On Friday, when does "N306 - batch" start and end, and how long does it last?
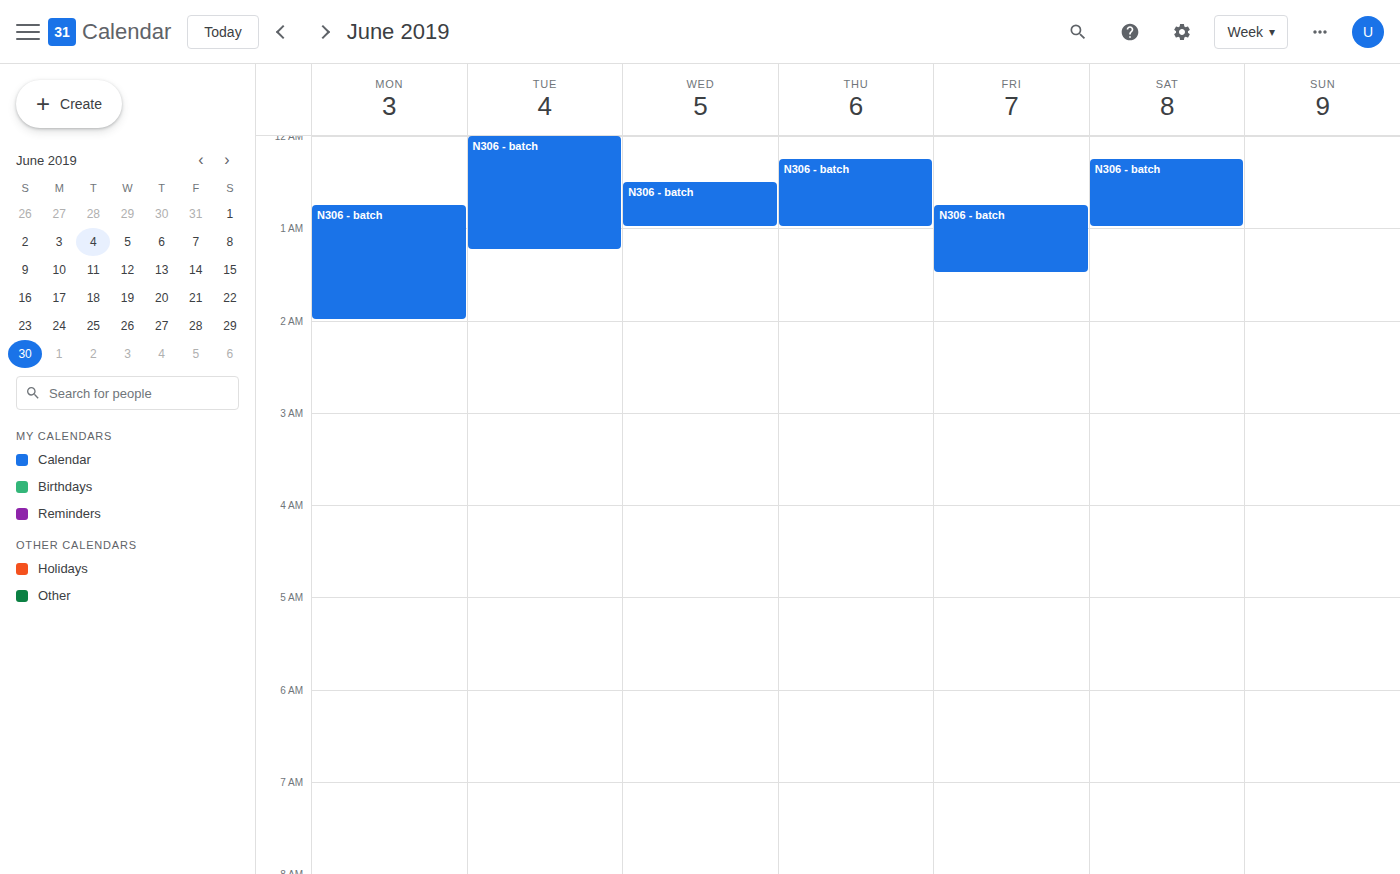
00:45 to 01:30, 45 minutes